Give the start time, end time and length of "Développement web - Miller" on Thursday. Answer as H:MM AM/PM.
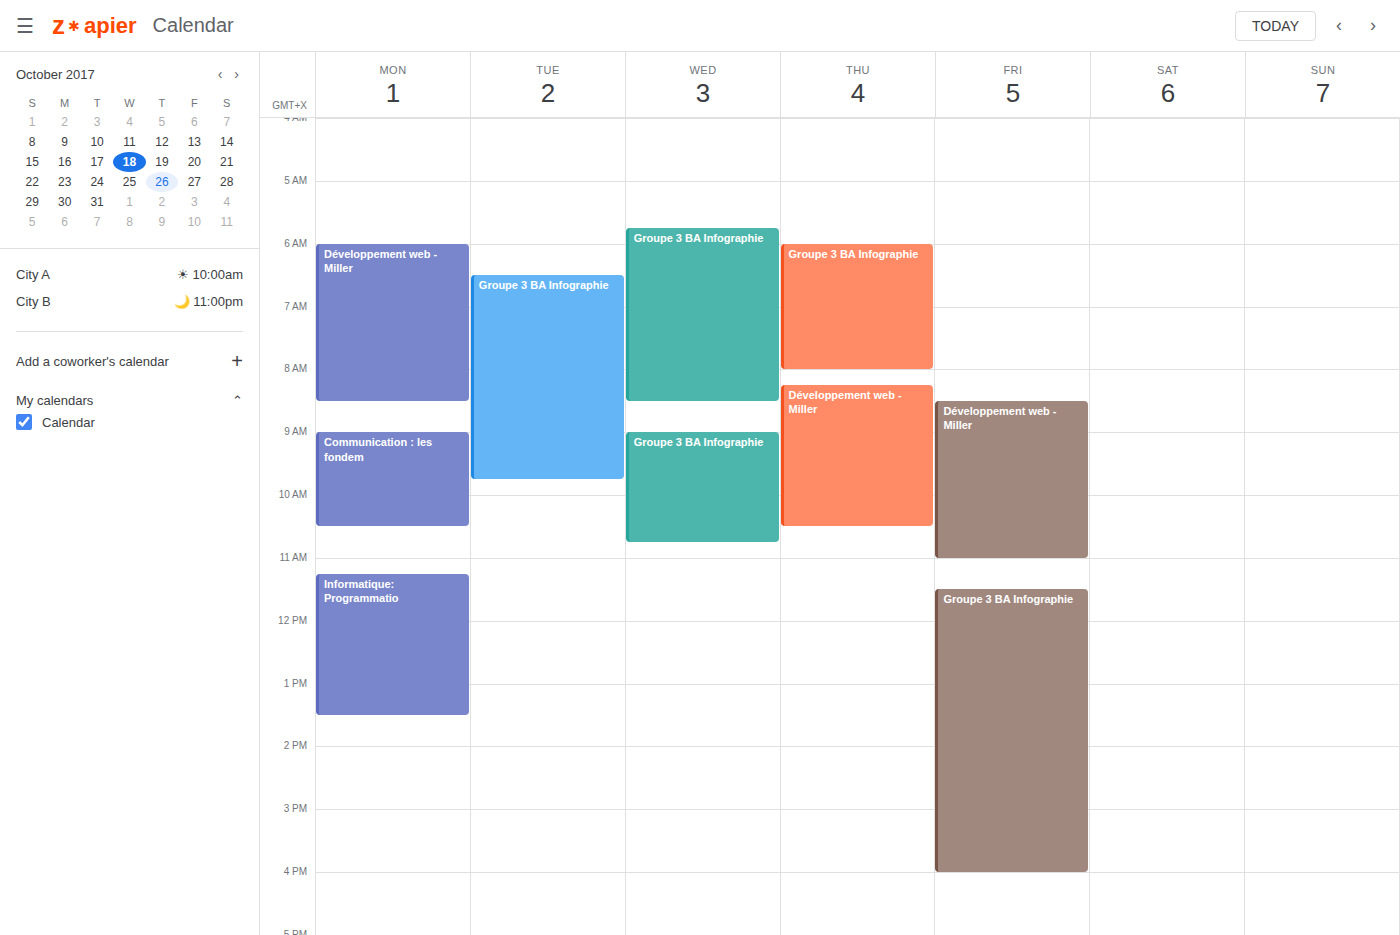
8:15 AM to 10:30 AM, 2 hours 15 minutes